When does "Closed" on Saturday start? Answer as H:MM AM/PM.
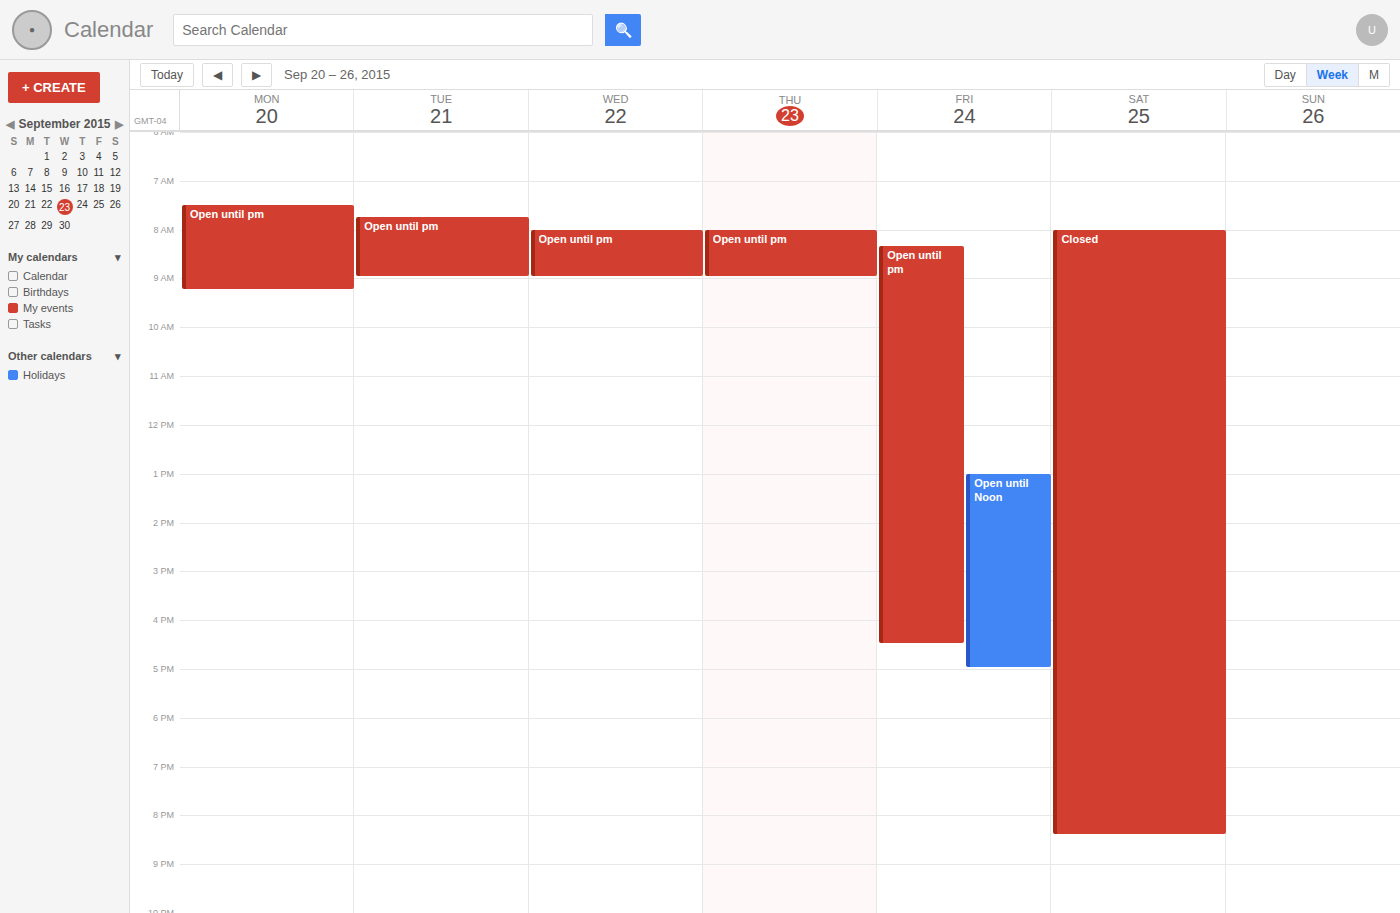
8:00 AM